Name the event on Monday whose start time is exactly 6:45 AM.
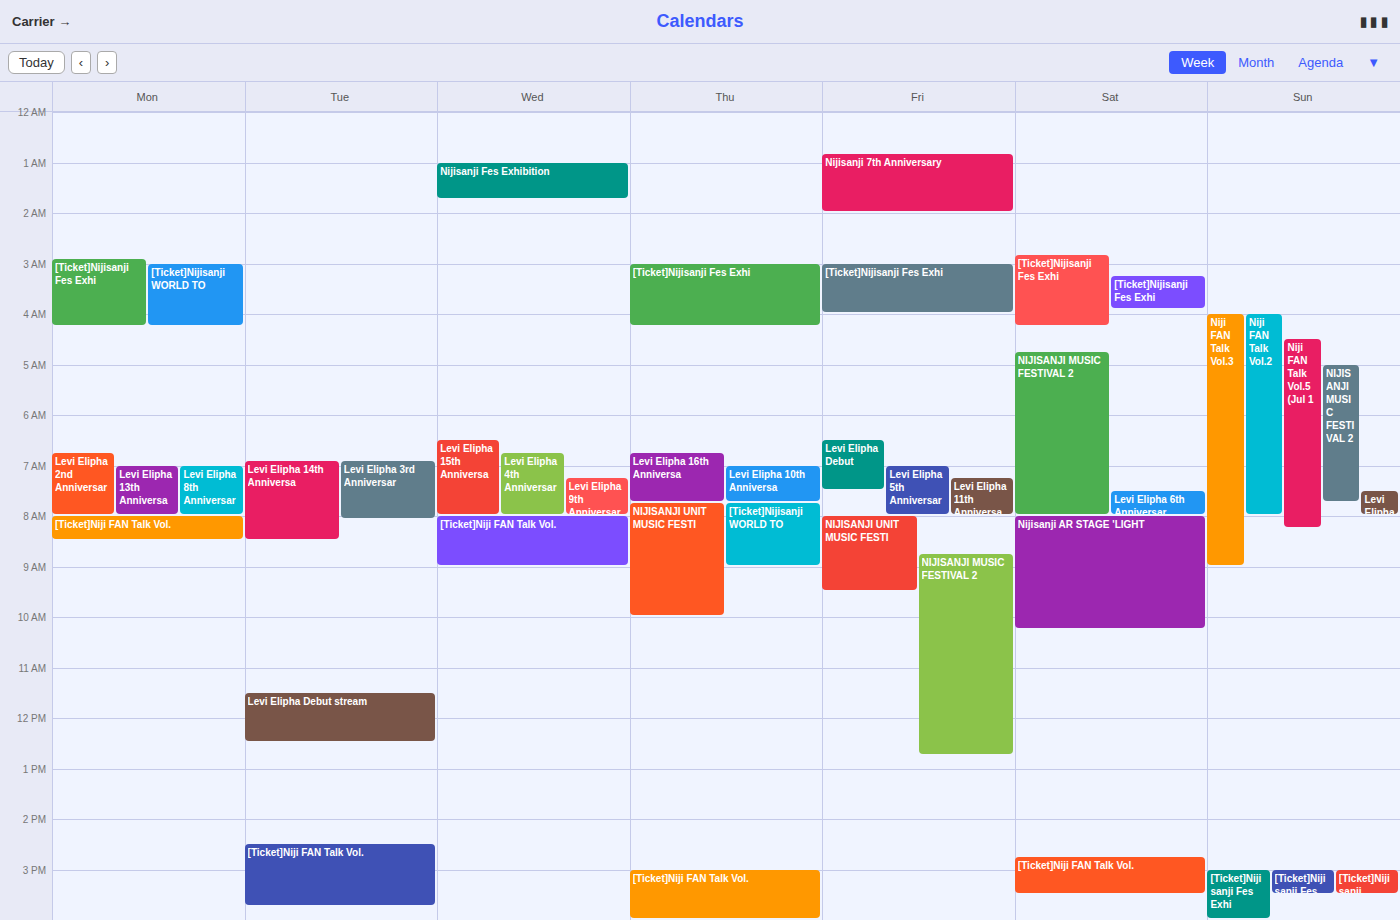
"Levi Elipha 2nd Anniversar"